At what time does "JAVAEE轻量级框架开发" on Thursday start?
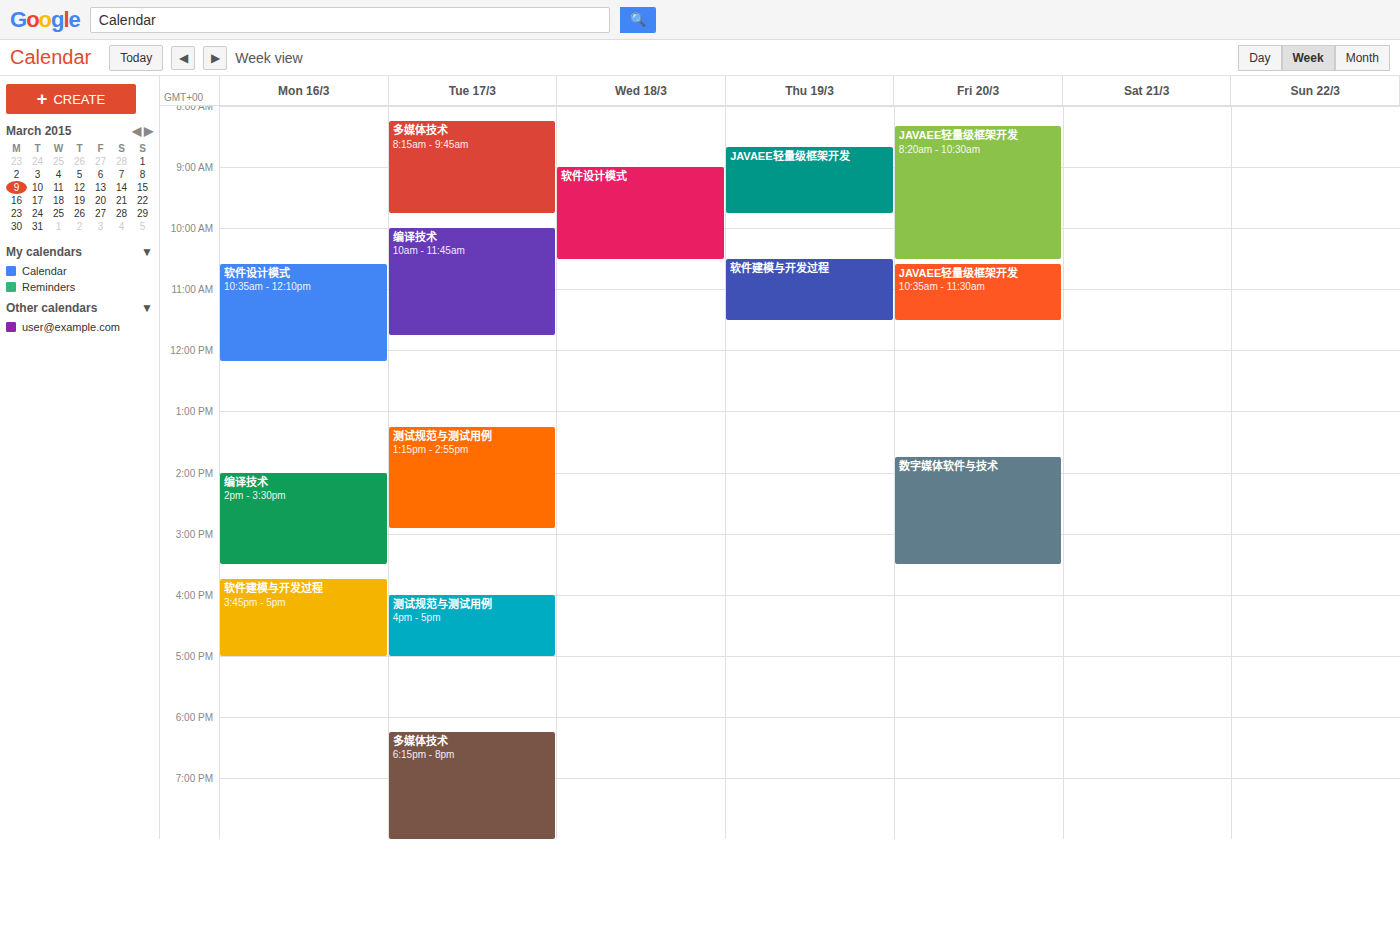
8:40 AM